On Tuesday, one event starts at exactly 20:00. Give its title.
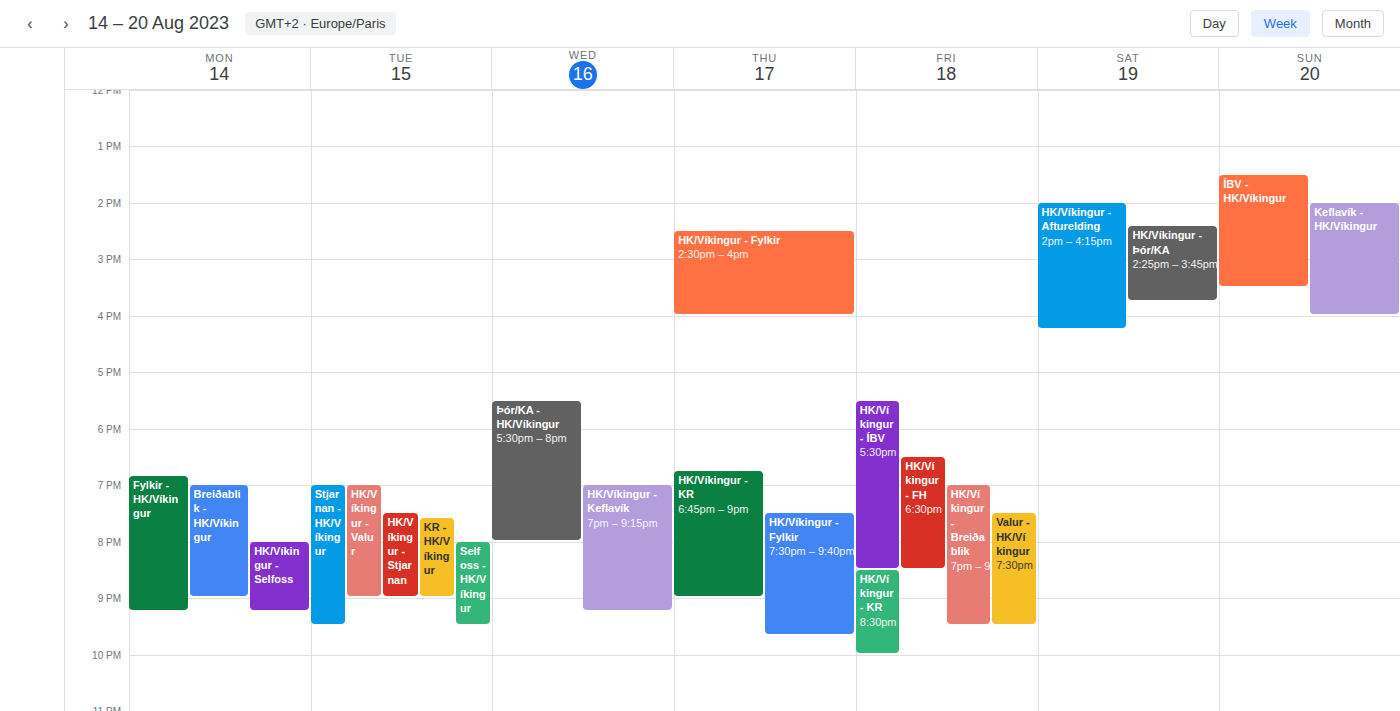
"Selfoss - HK/Víkingur"